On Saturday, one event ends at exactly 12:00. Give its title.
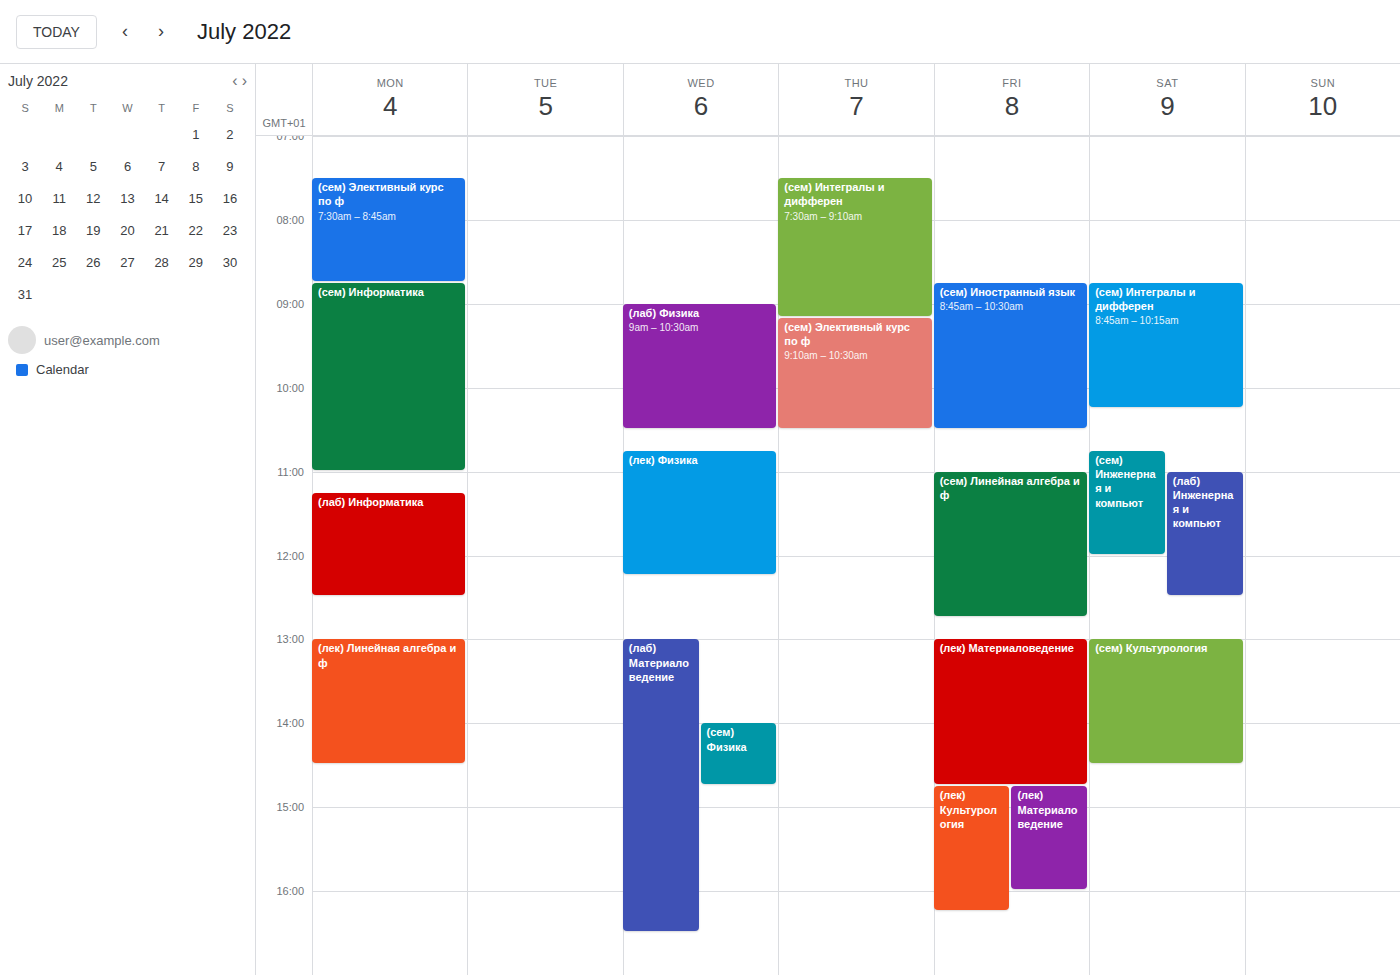
"(сем) Инженерная и компьют"